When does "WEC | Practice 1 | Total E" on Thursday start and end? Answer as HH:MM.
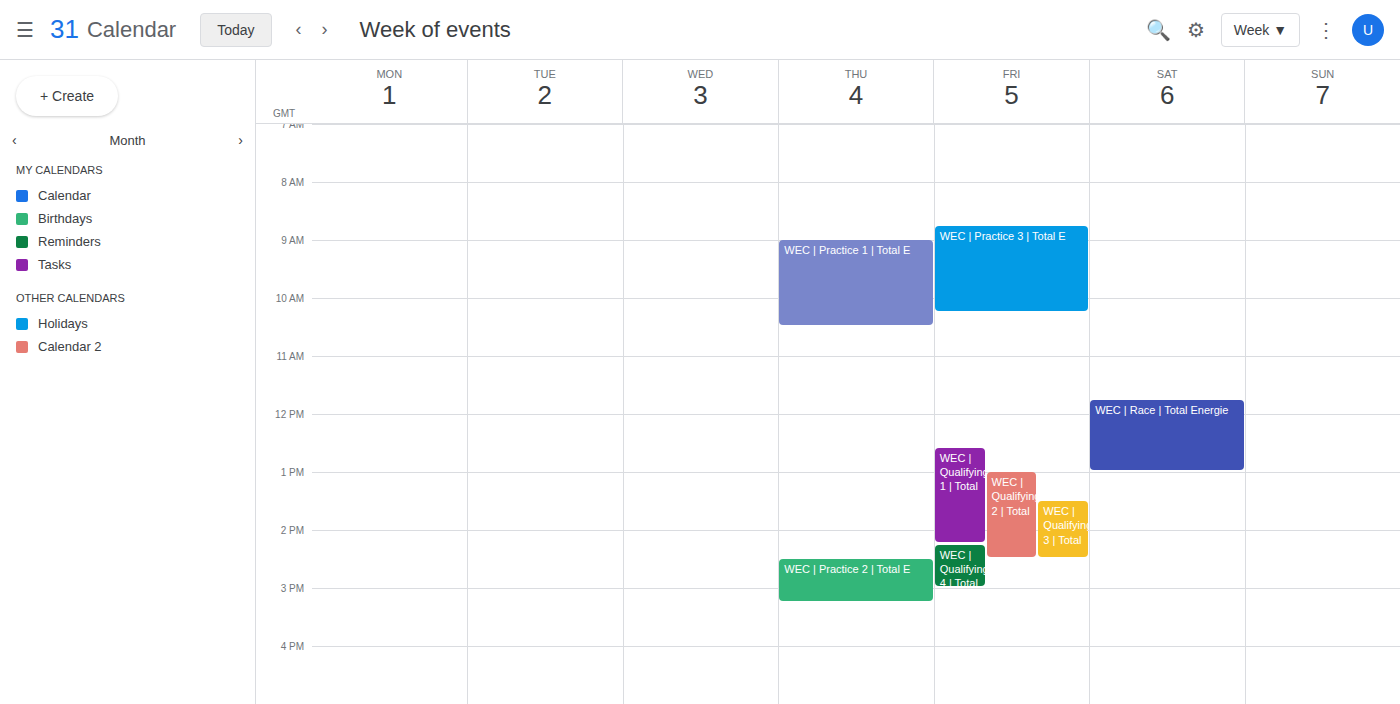
09:00 to 10:30